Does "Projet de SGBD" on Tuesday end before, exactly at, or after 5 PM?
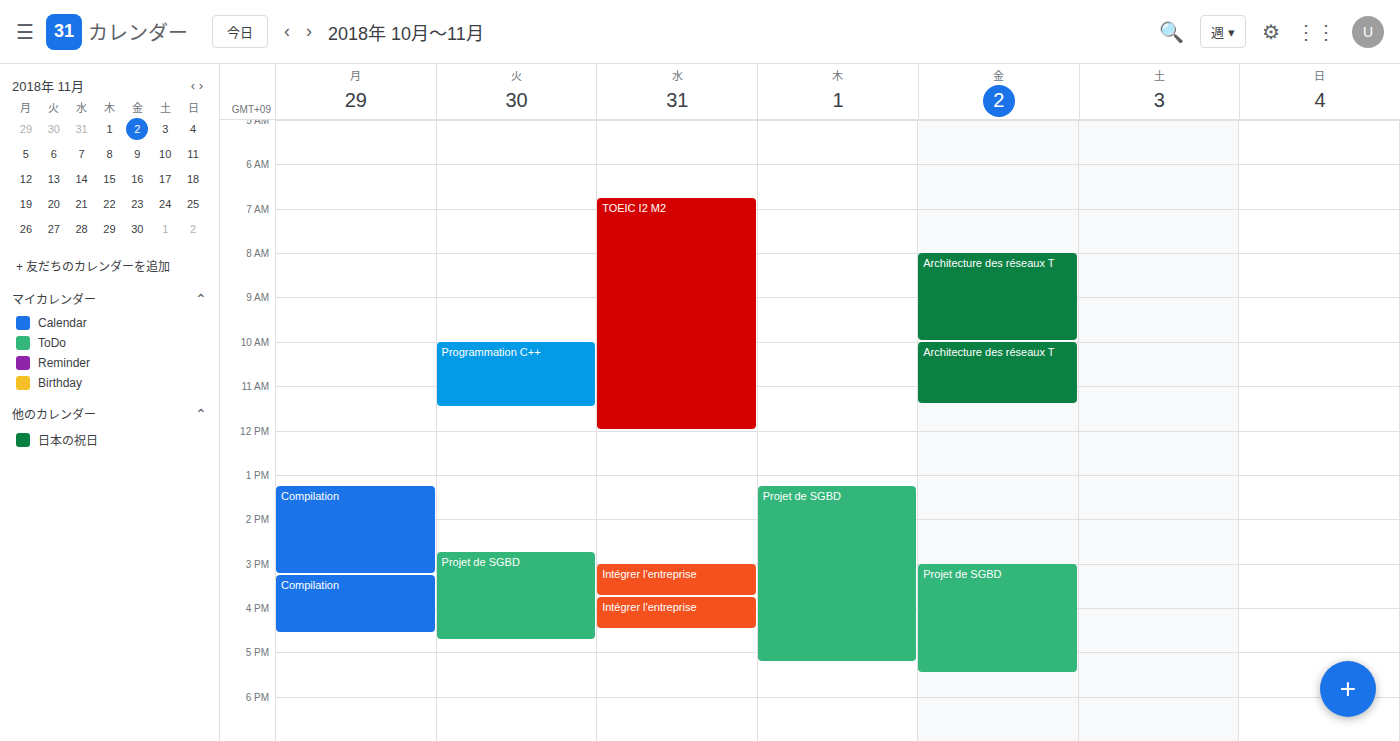
4:45 PM -- before 5 PM, 15 minutes above the 5 PM line.